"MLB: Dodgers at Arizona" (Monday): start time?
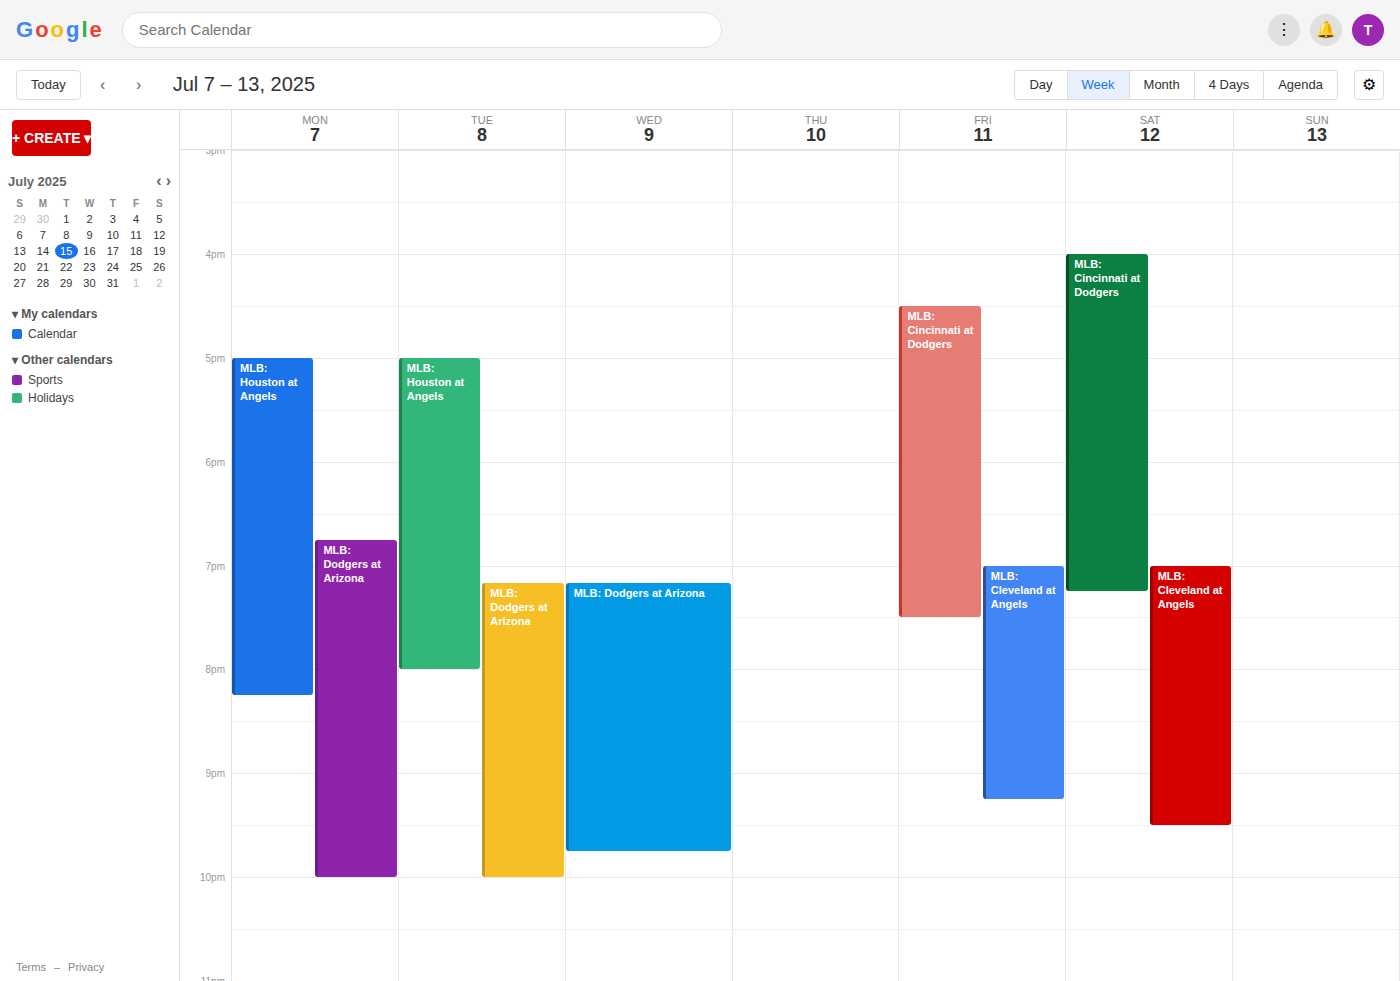
18:45